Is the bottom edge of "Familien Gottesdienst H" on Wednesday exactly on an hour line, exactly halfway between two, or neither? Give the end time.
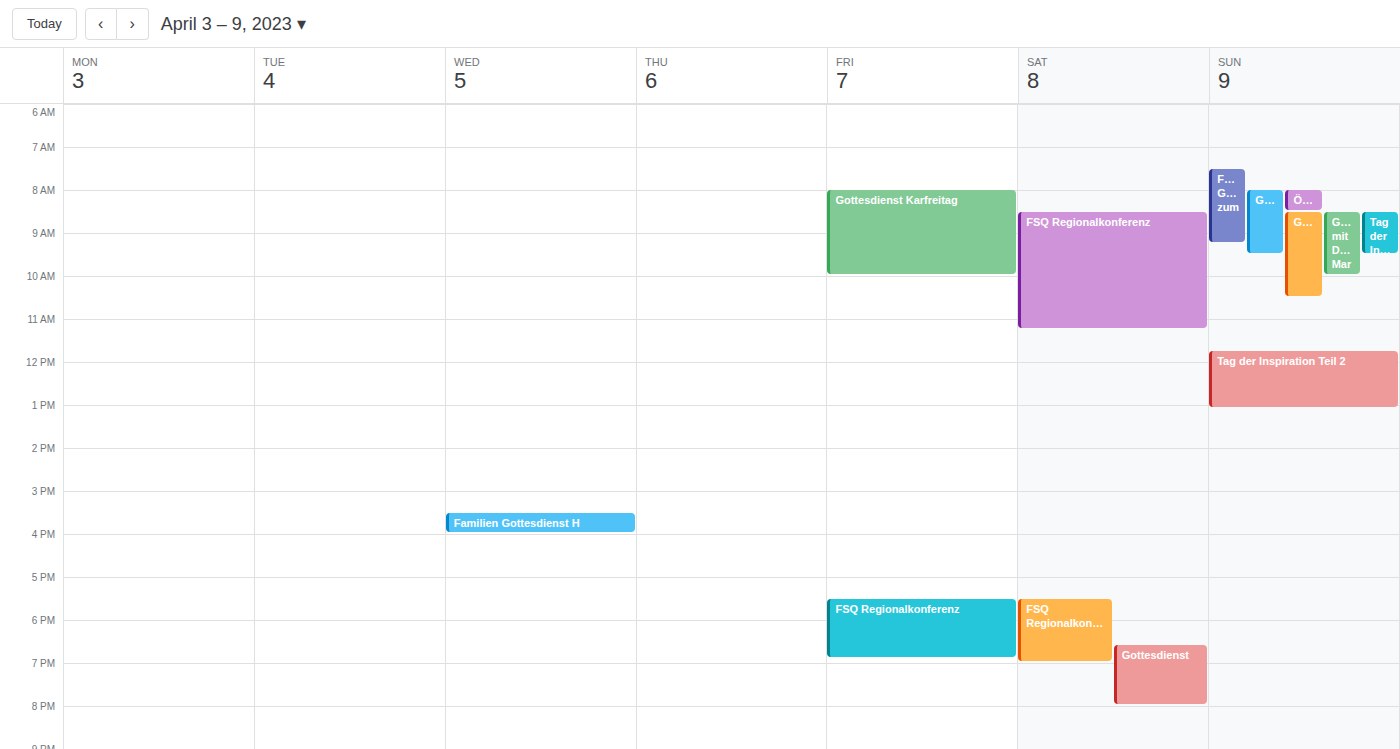
4:00 PM -- exactly on the 4 PM line.